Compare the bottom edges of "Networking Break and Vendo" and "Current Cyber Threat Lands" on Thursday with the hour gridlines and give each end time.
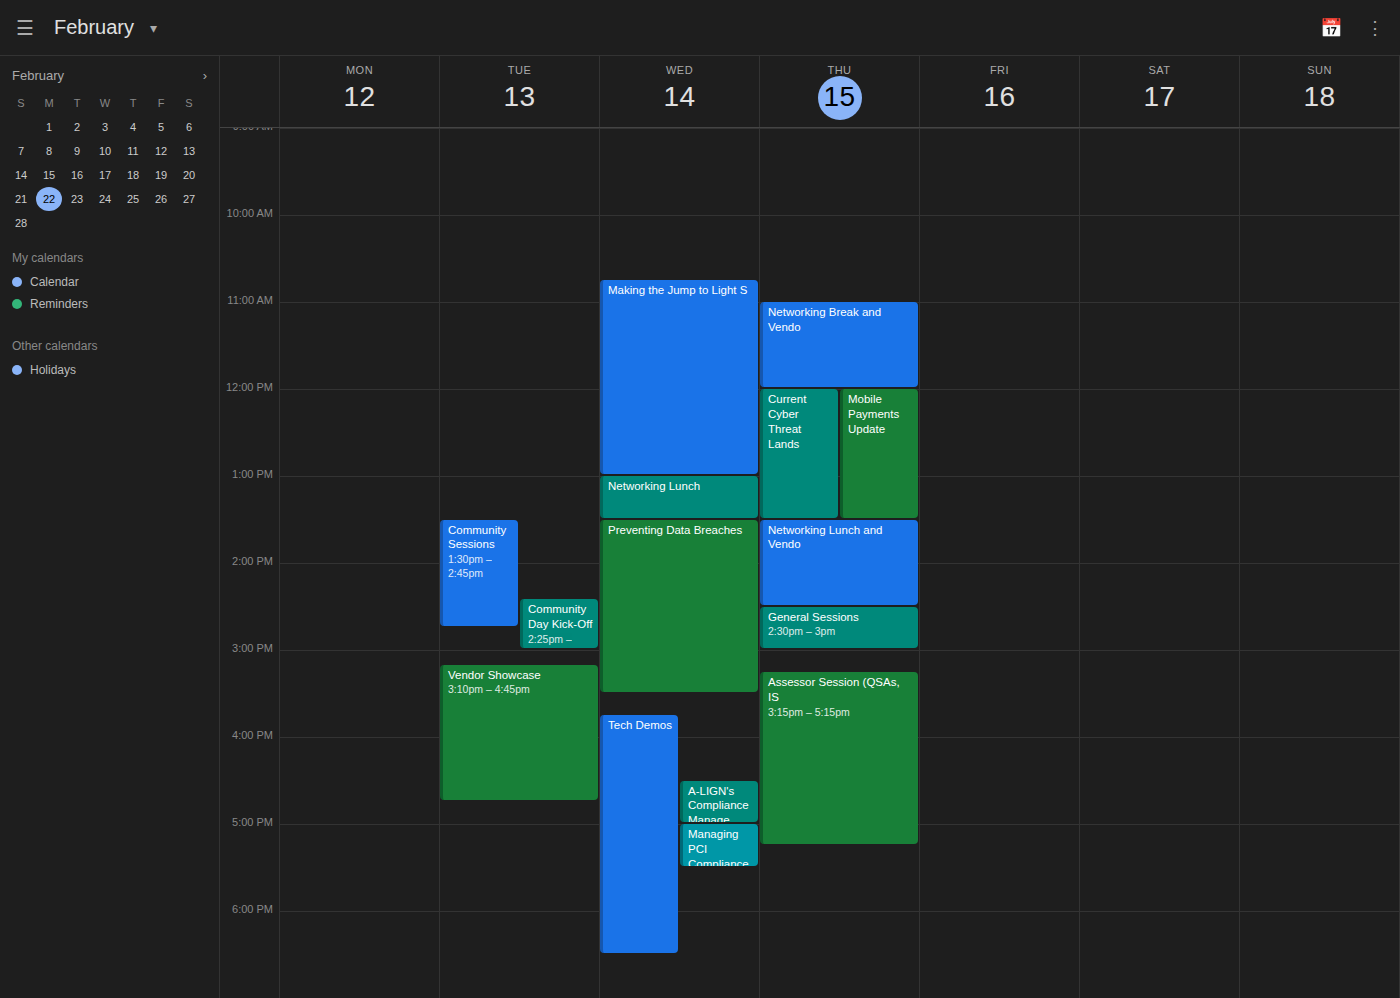
"Networking Break and Vendo": 12:00 PM, exactly on the 12 PM line. "Current Cyber Threat Lands": 1:30 PM, halfway between the 1 PM and 2 PM lines.